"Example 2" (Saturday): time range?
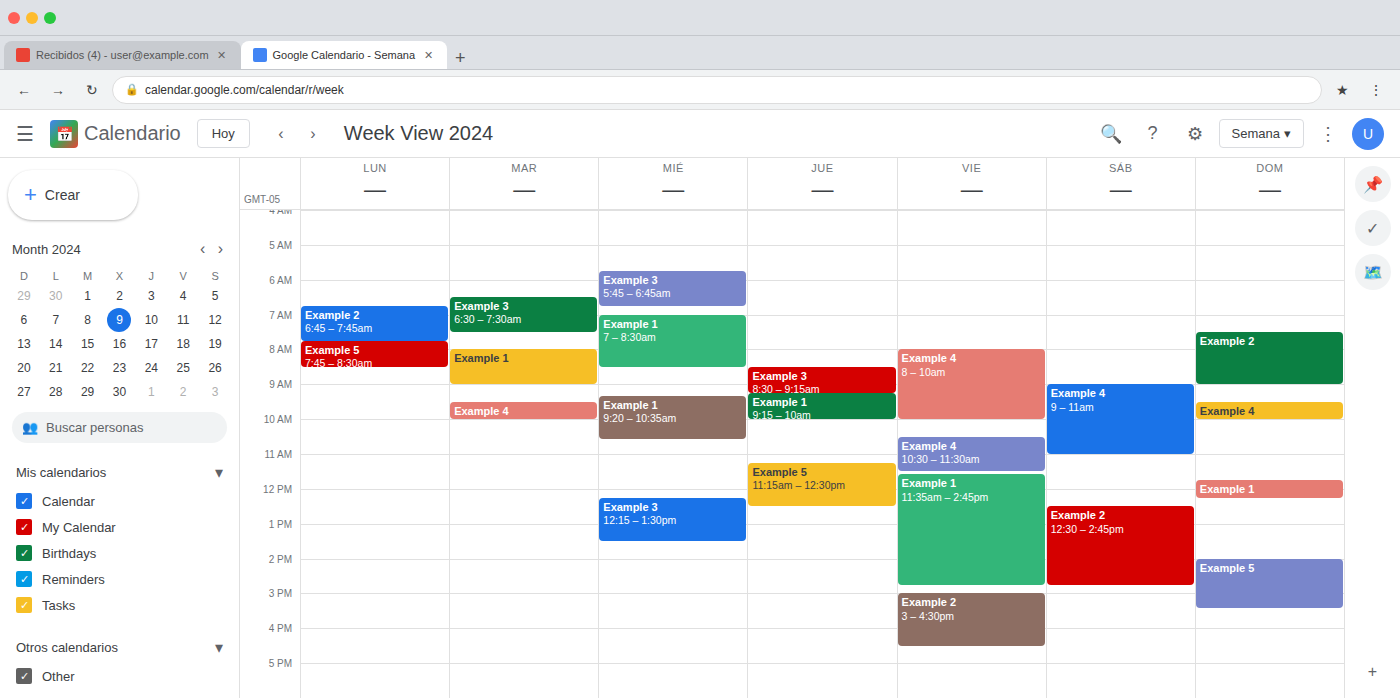
12:30 PM to 2:45 PM